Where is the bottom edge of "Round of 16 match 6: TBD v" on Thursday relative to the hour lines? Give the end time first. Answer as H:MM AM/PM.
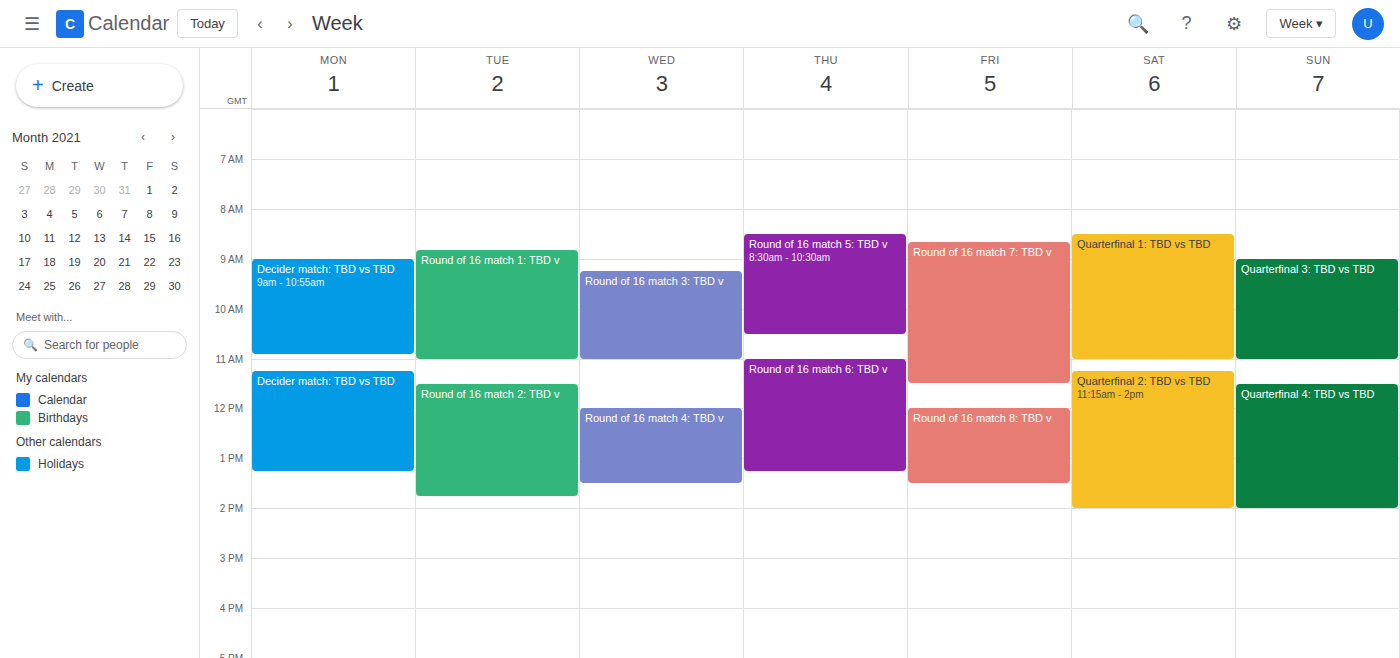
1:15 PM -- neither: a quarter of the way from the 1 PM line to the 2 PM line.